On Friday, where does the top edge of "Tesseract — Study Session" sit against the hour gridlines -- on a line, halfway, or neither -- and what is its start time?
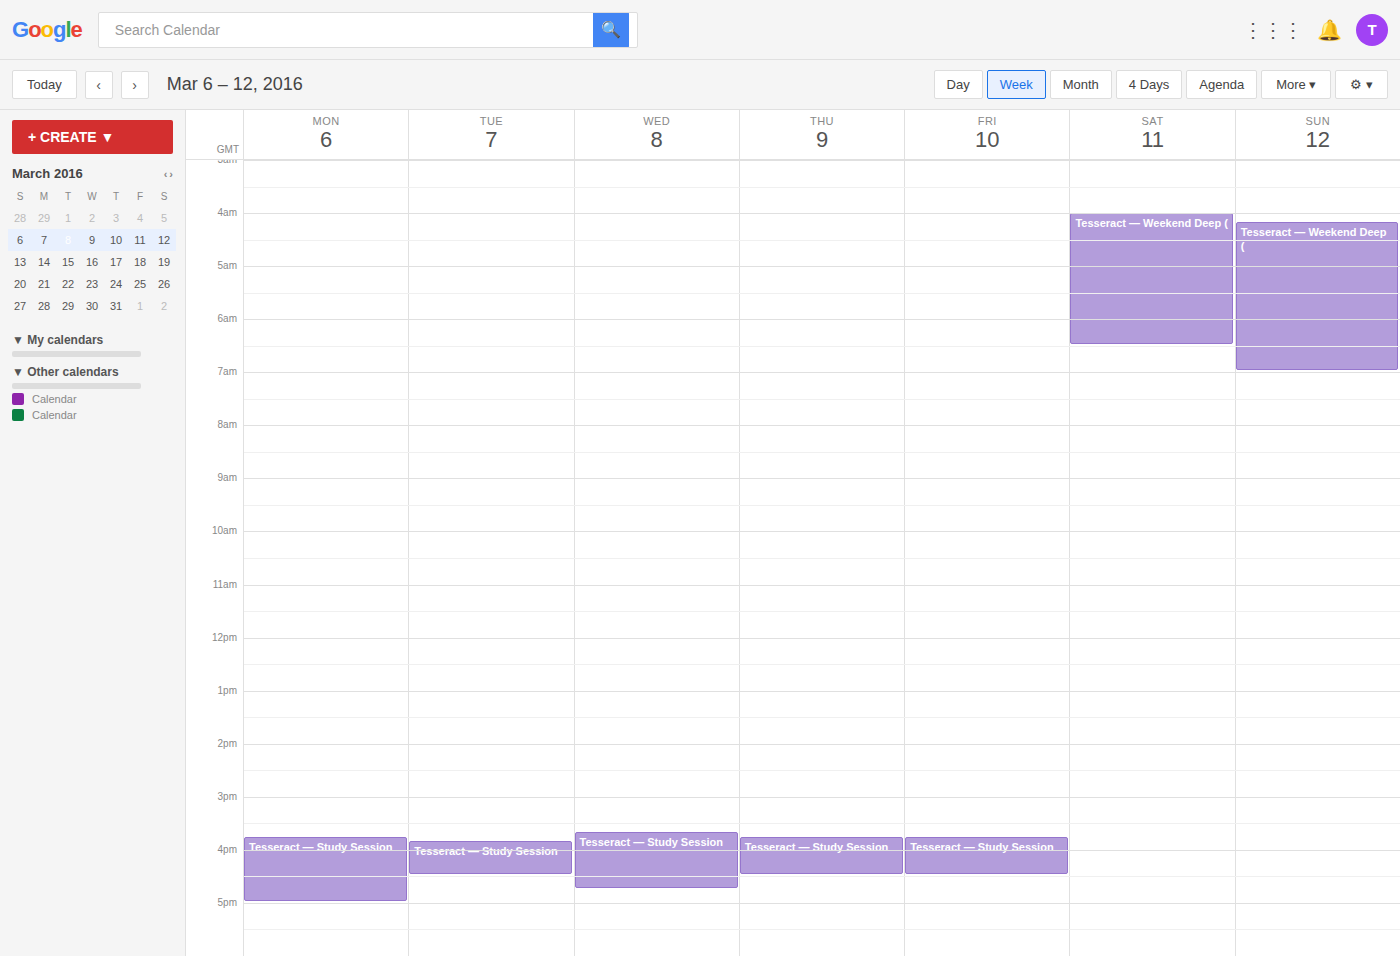
3:45 PM -- neither: three quarters of the way from the 3 PM line to the 4 PM line.